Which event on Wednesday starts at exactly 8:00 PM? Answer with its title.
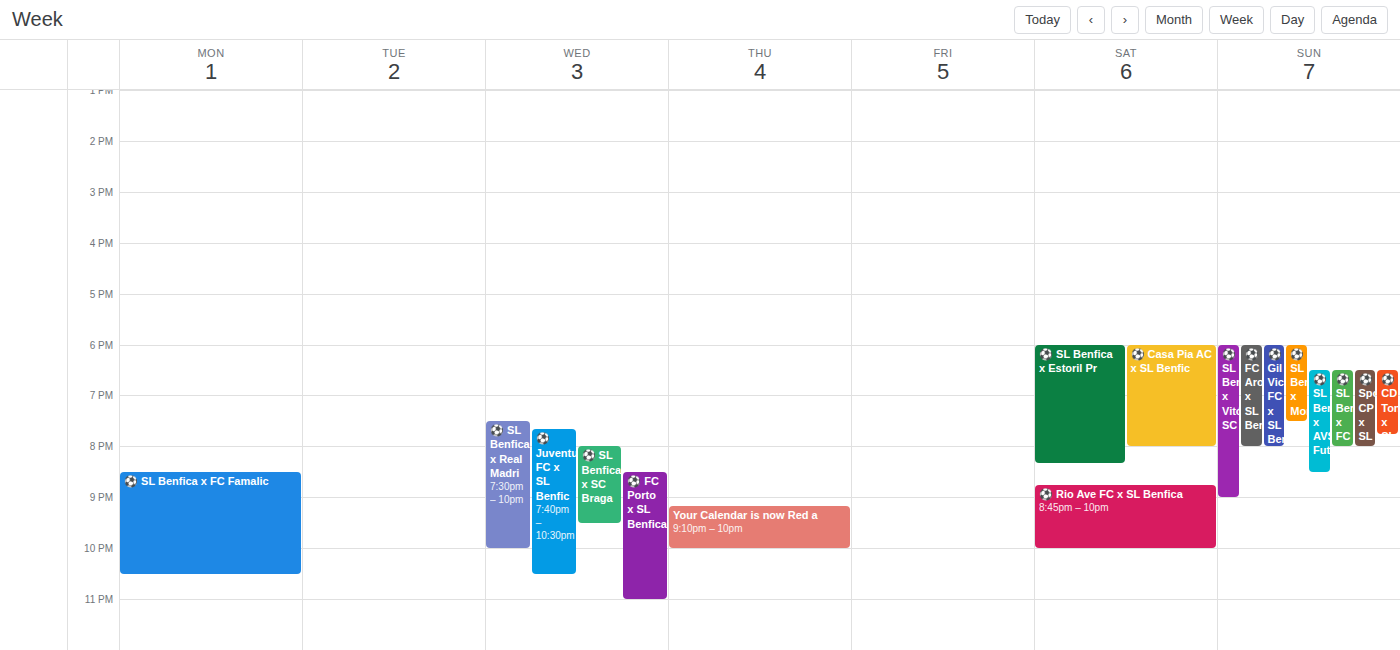
"⚽️ SL Benfica x SC Braga"